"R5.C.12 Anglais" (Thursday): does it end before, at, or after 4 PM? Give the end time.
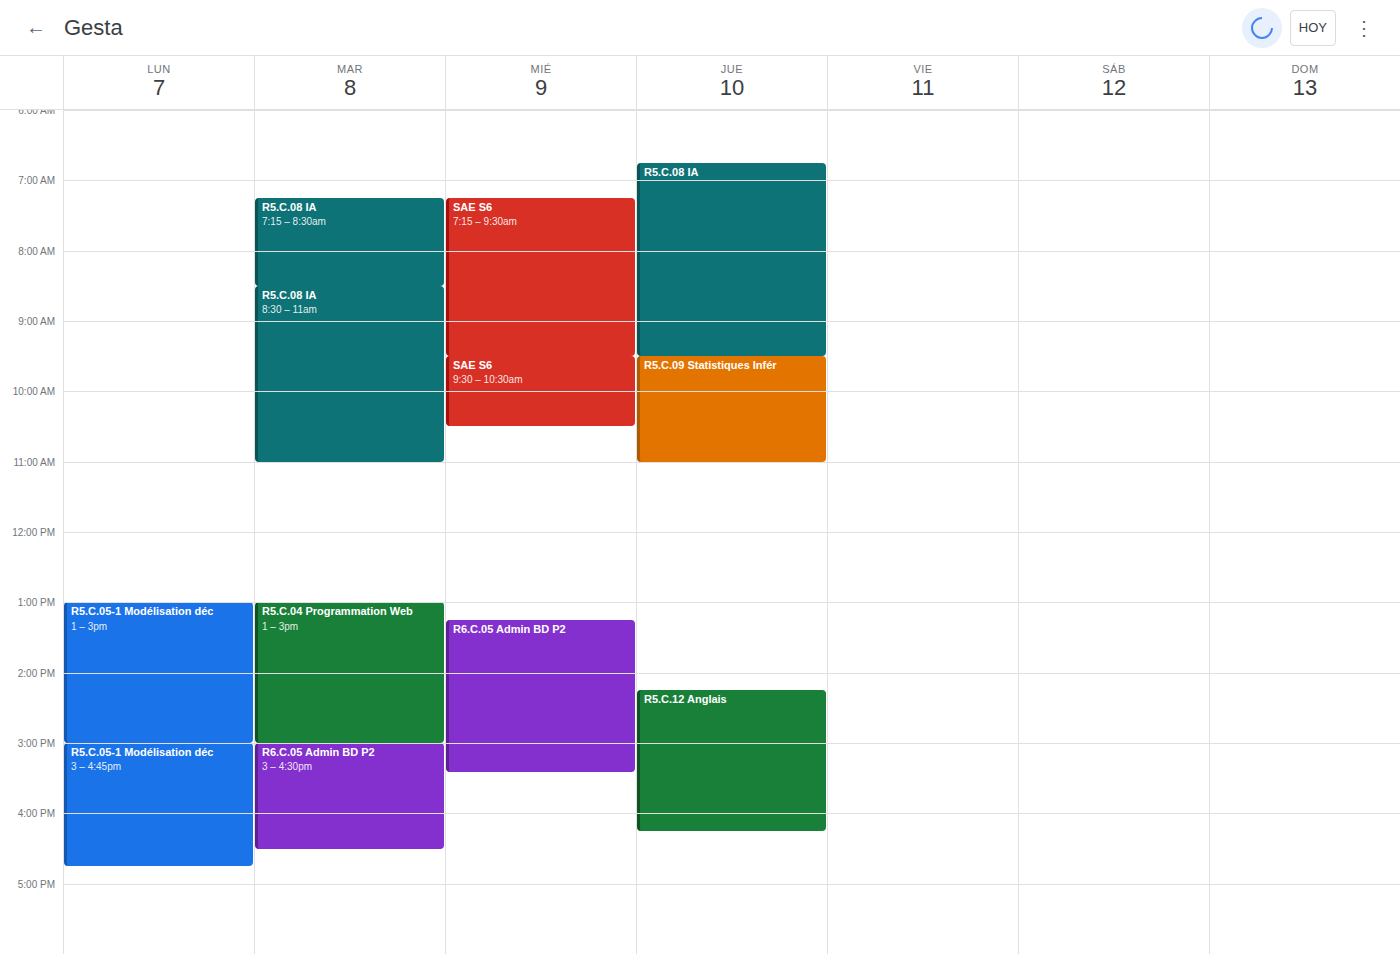
4:15 PM -- after 4 PM, 15 minutes below the 4 PM line.